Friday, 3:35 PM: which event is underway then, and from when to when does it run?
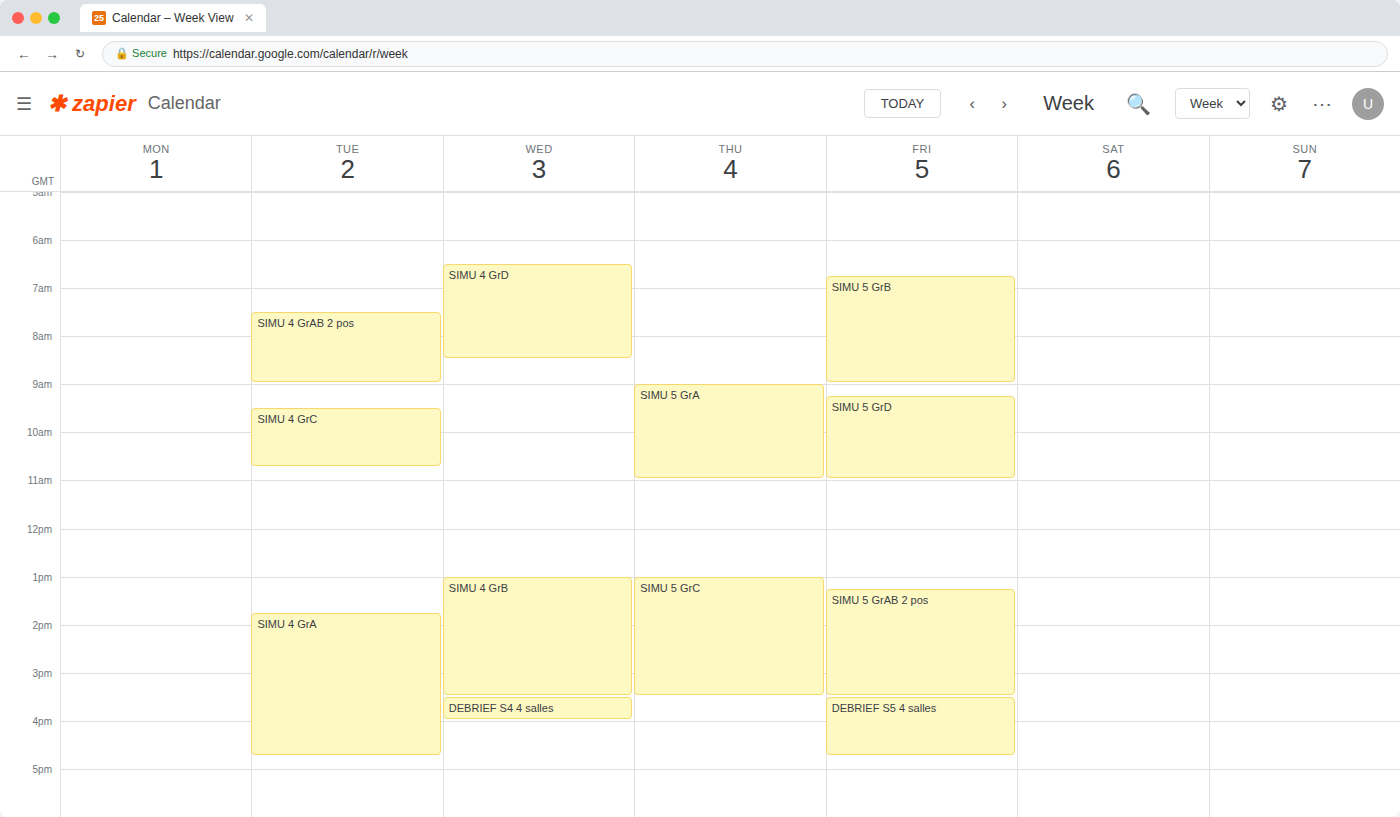
"DEBRIEF S5 4 salles", 3:30 PM to 4:45 PM